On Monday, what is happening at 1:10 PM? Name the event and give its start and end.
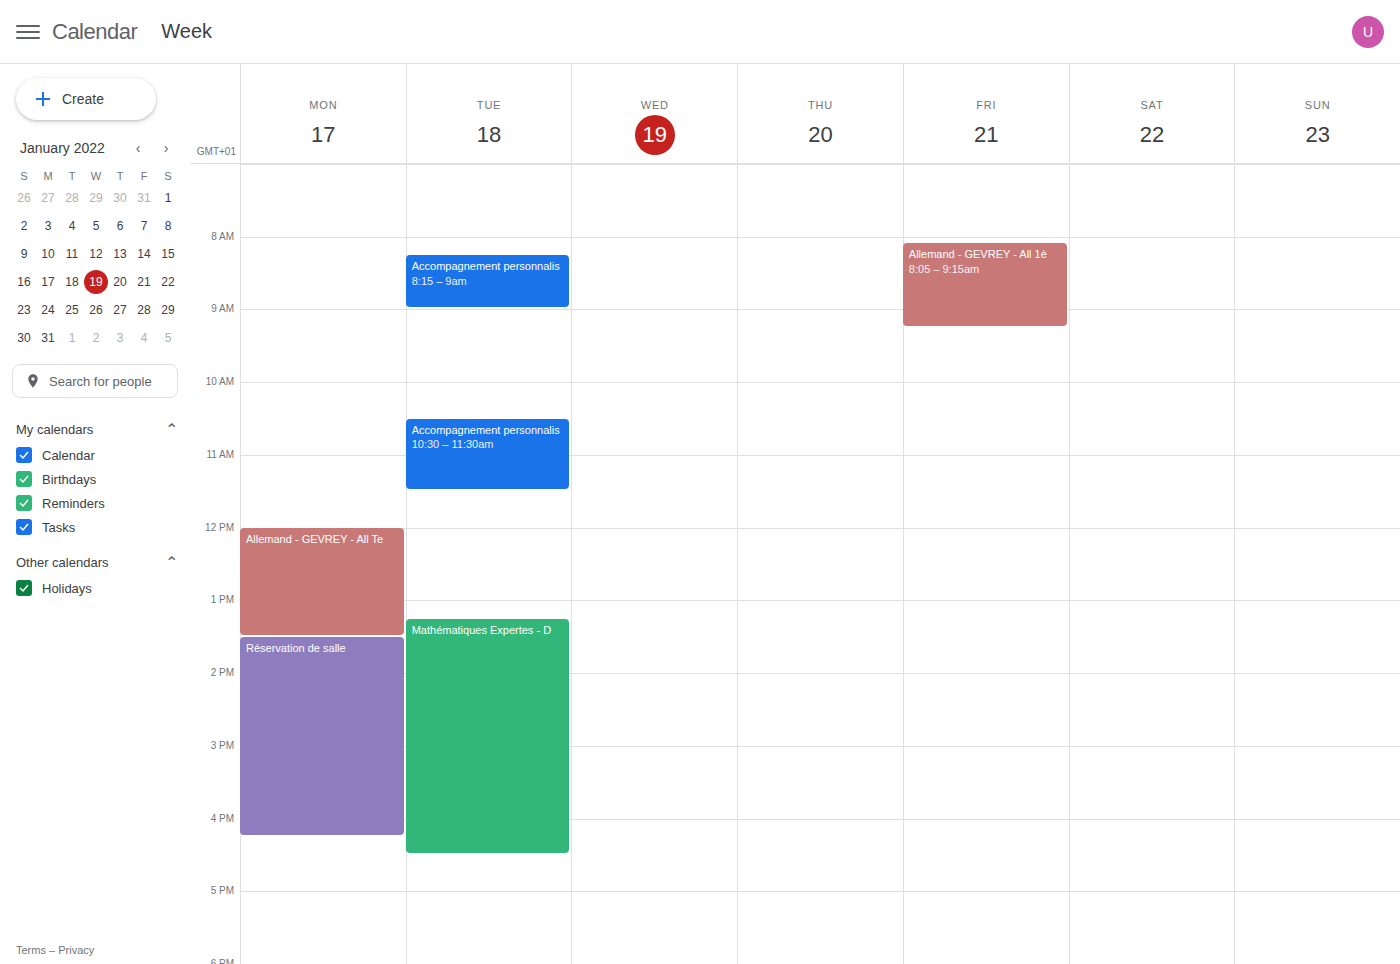
"Allemand - GEVREY - All Te", 12:00 PM to 1:30 PM